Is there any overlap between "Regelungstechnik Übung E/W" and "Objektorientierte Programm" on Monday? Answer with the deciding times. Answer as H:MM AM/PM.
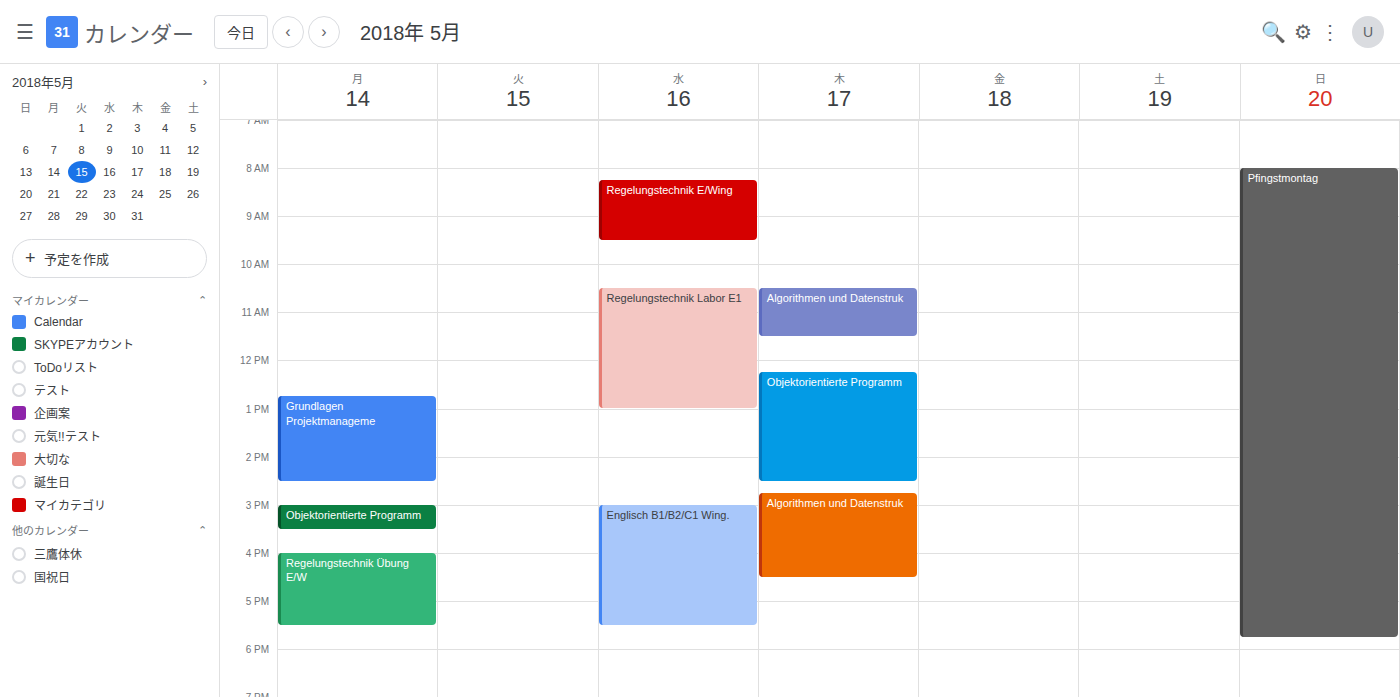
"Objektorientierte Programm" ends at 3:30 PM and "Regelungstechnik Übung E/W" starts at 4:00 PM -- no overlap.